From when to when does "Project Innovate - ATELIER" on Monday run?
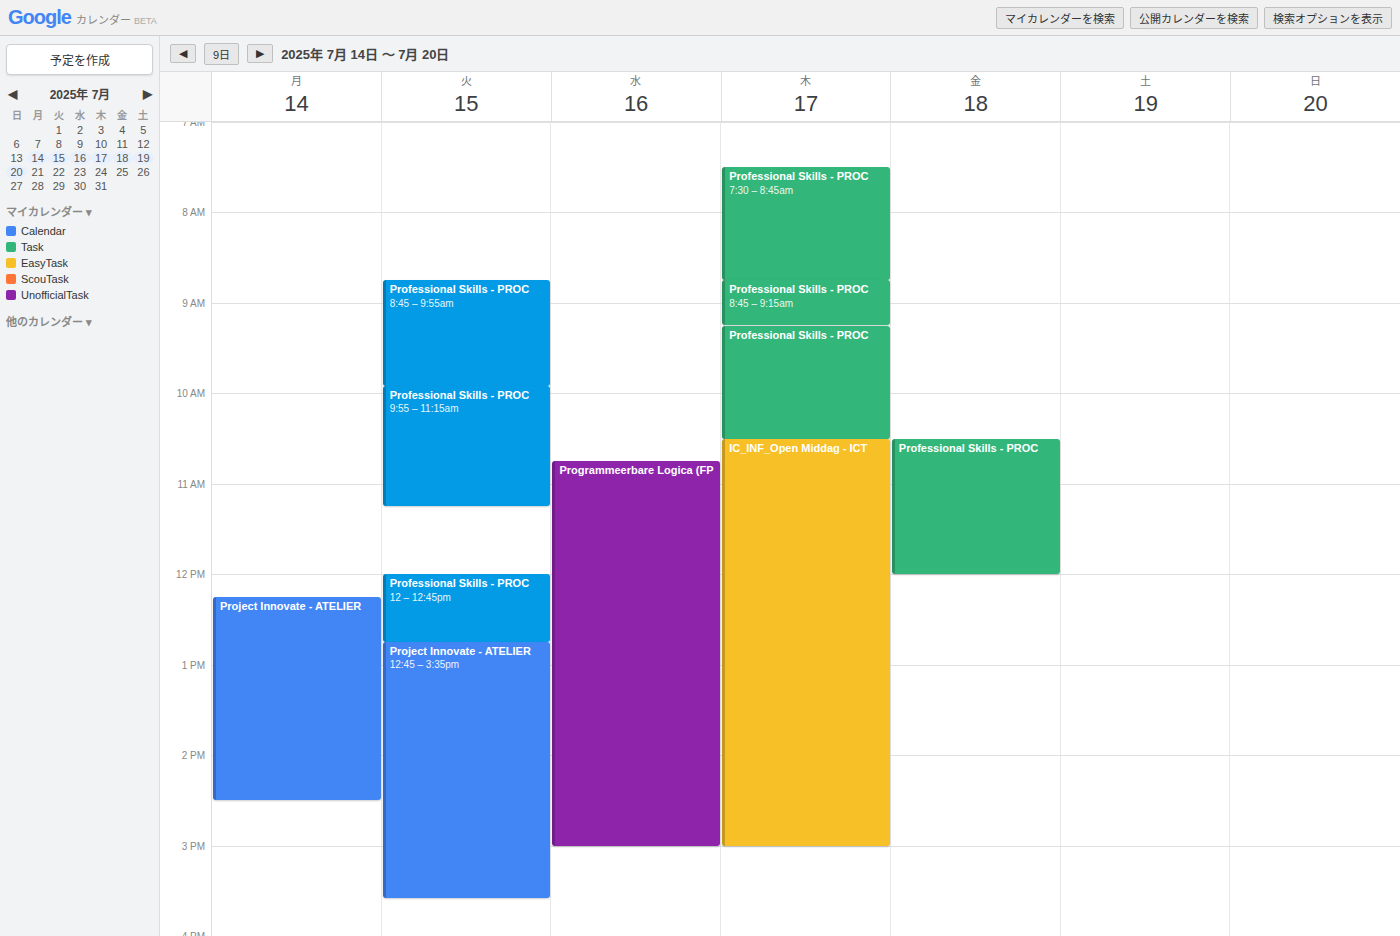
12:15 PM to 2:30 PM